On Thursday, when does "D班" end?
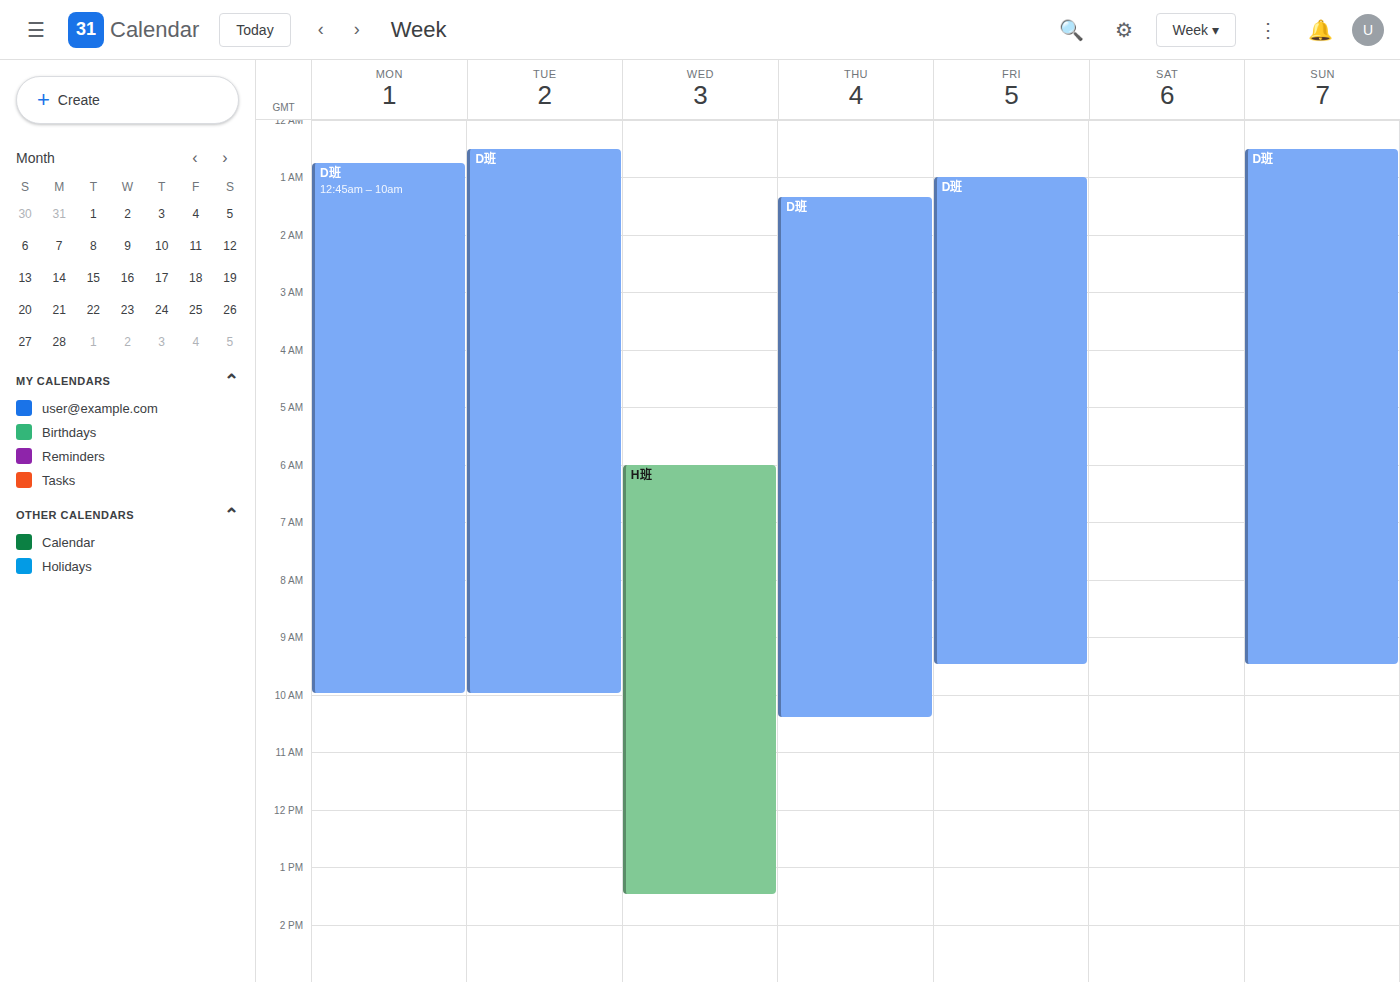
10:25 AM